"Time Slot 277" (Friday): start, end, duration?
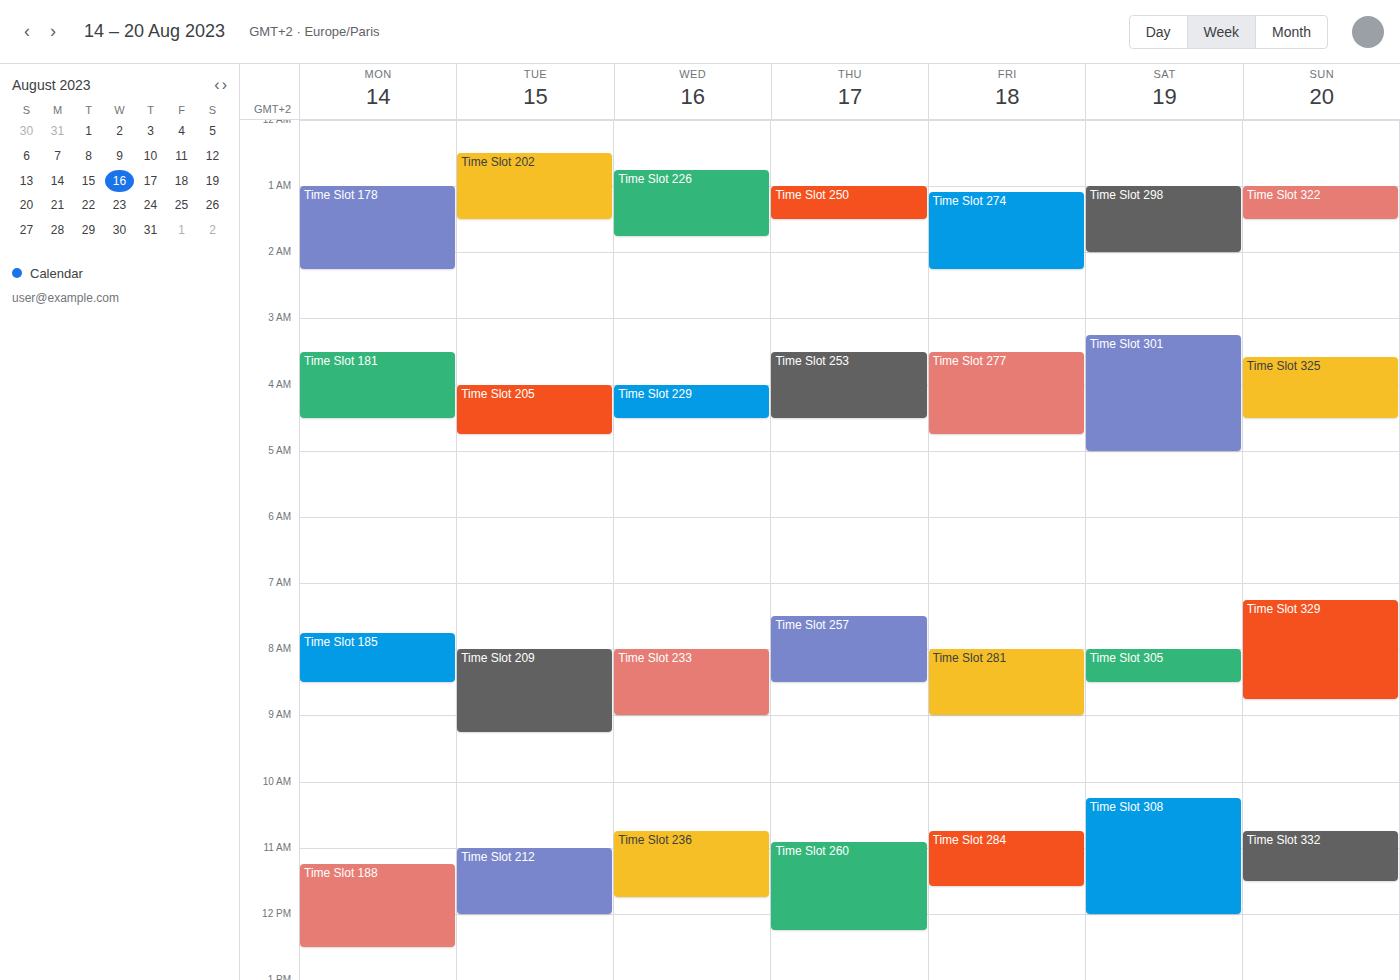
3:30 AM to 4:45 AM, 1 hour 15 minutes